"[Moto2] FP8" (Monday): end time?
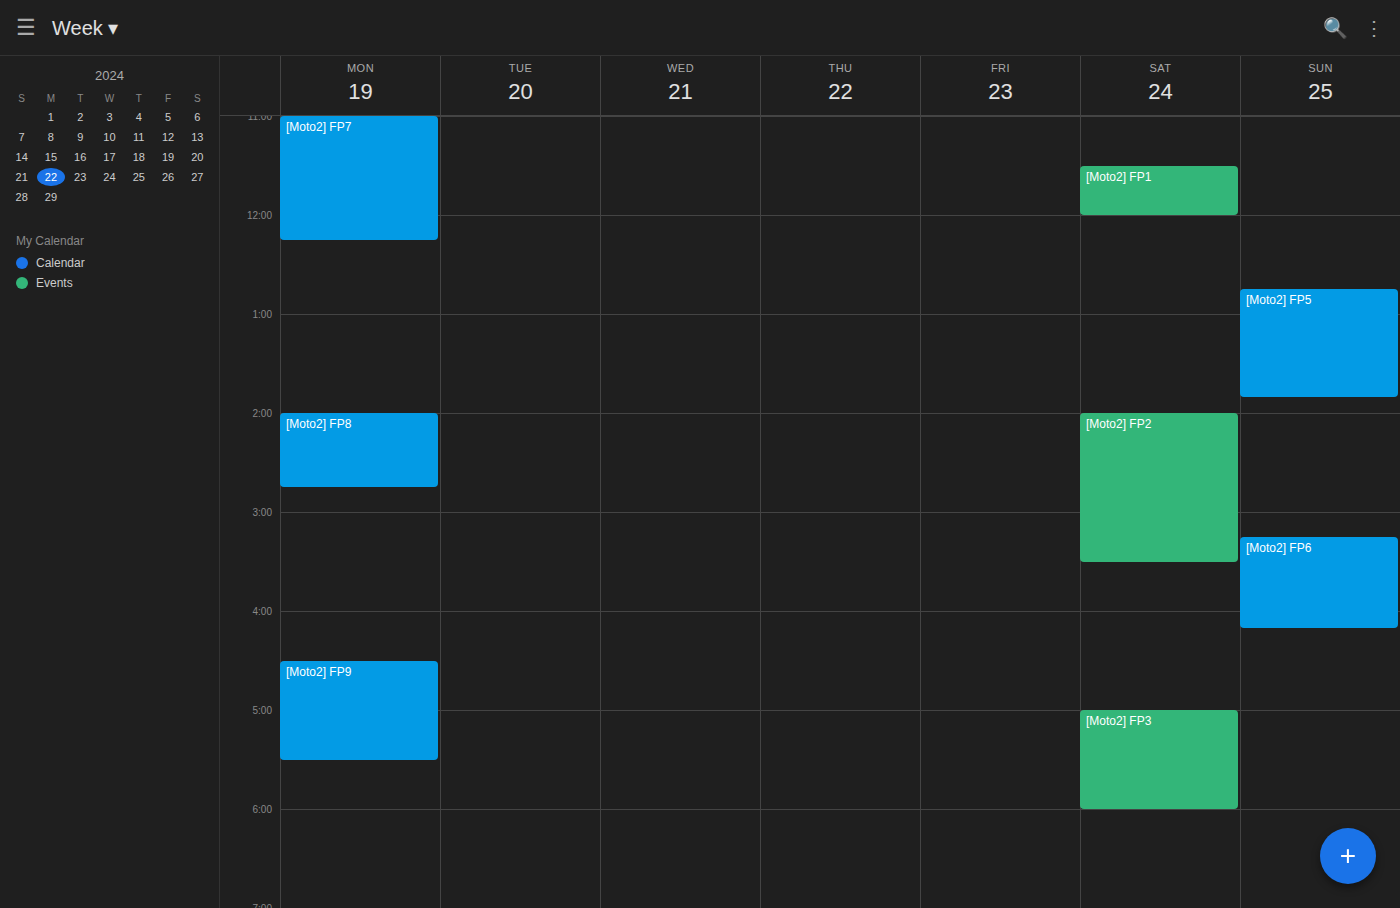
2:45 PM